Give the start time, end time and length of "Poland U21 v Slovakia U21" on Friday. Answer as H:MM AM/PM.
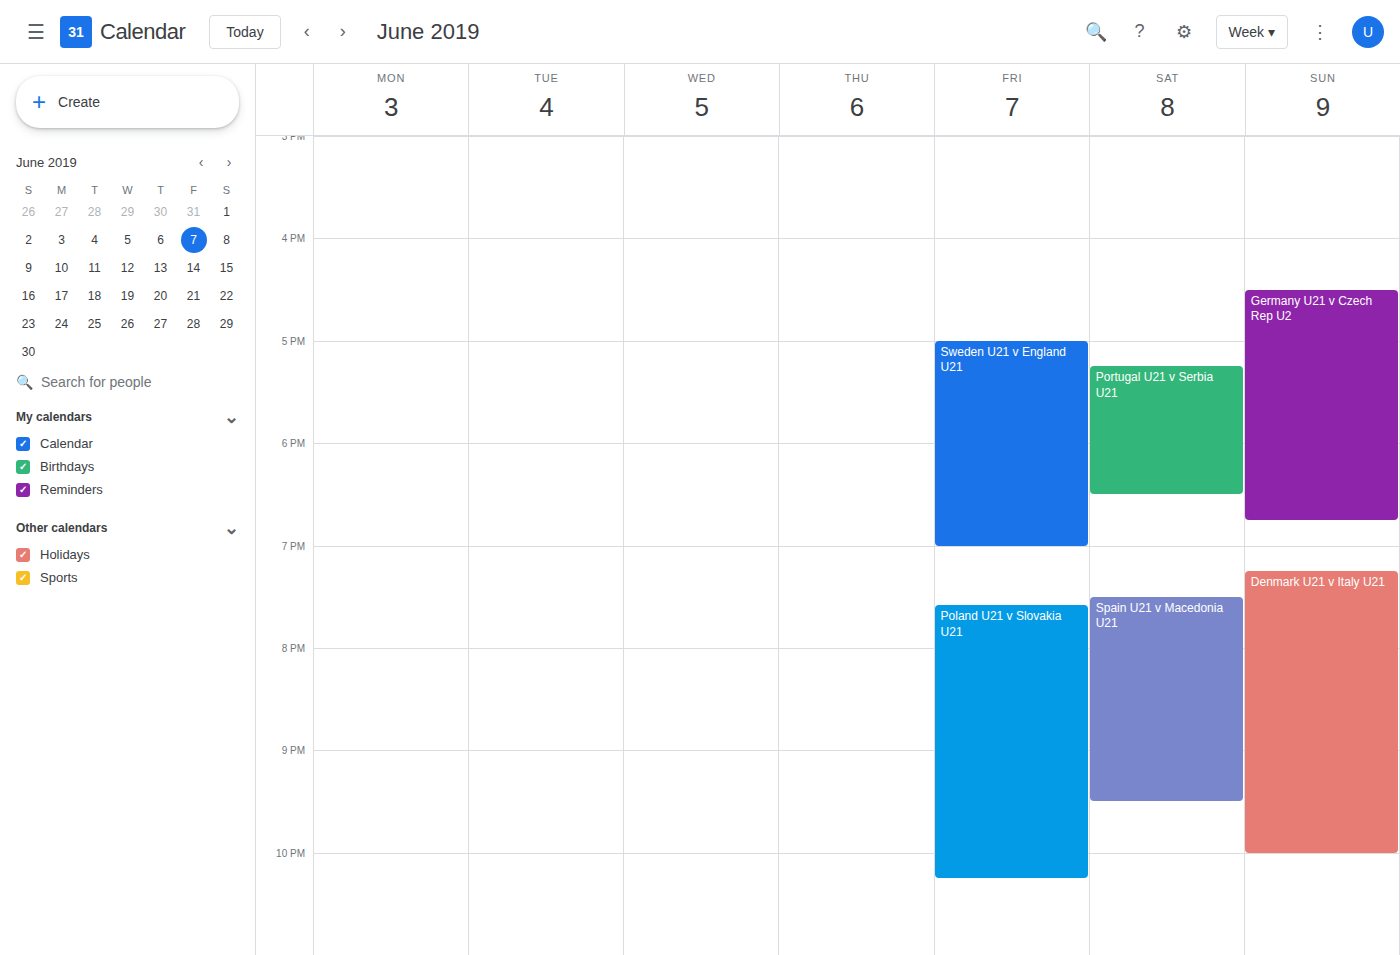
7:35 PM to 10:15 PM, 2 hours 40 minutes